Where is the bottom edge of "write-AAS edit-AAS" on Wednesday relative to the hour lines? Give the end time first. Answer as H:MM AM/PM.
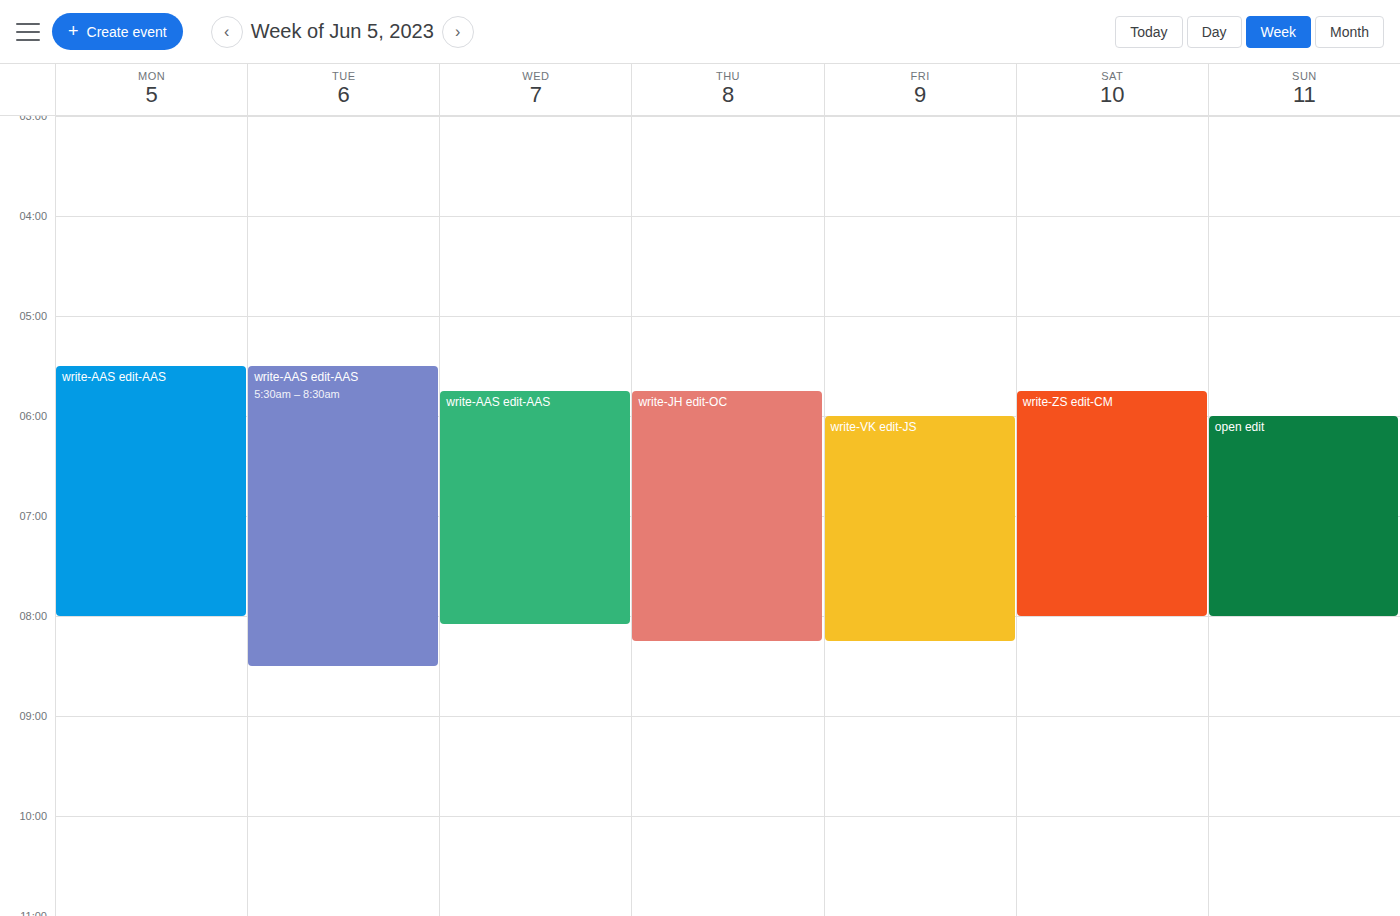
8:05 AM -- neither: 5 minutes below the 8 AM line and 55 minutes above the 9 AM line.